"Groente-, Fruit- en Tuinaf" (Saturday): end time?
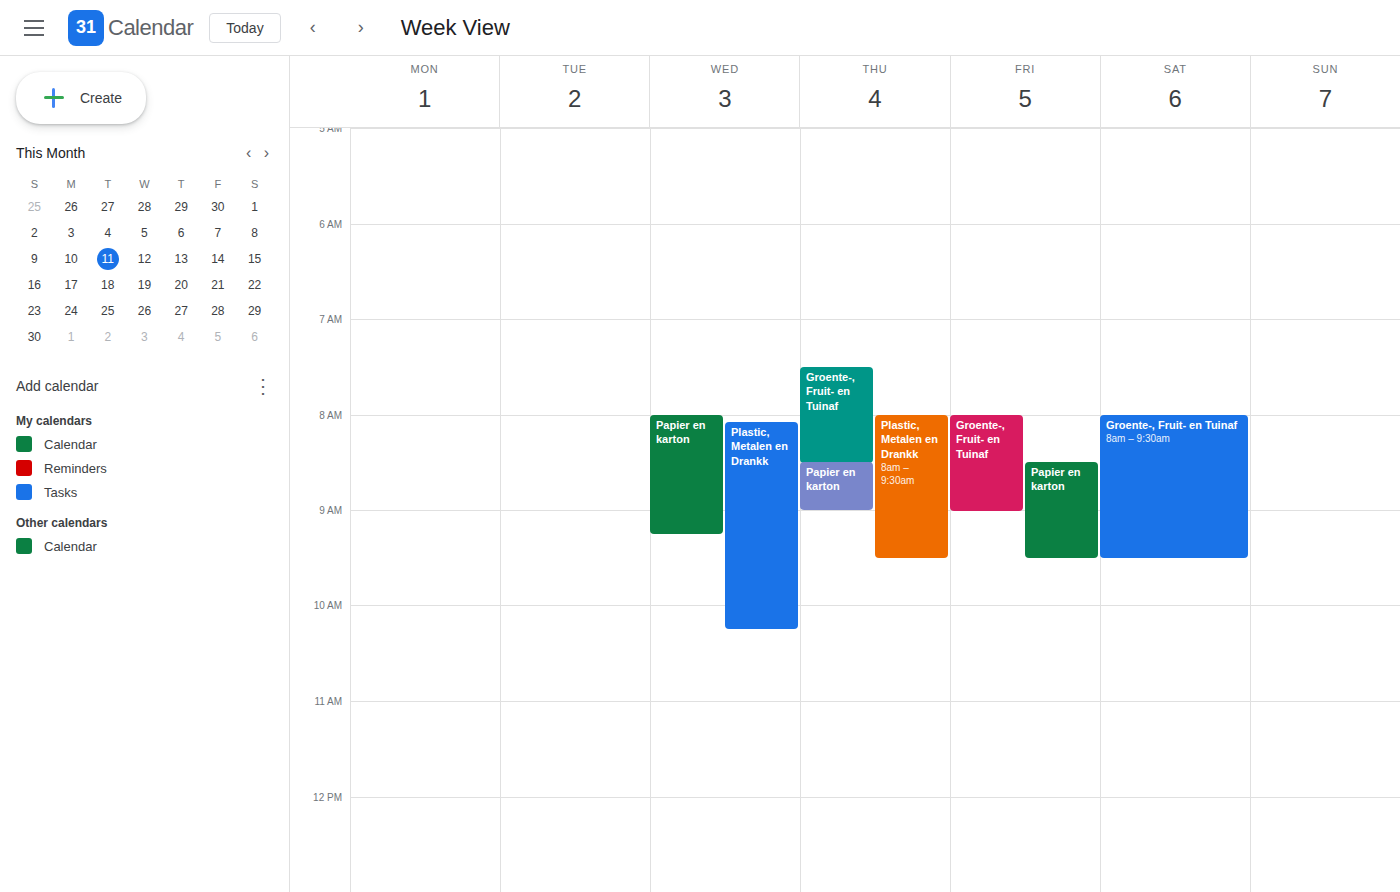
9:30 AM